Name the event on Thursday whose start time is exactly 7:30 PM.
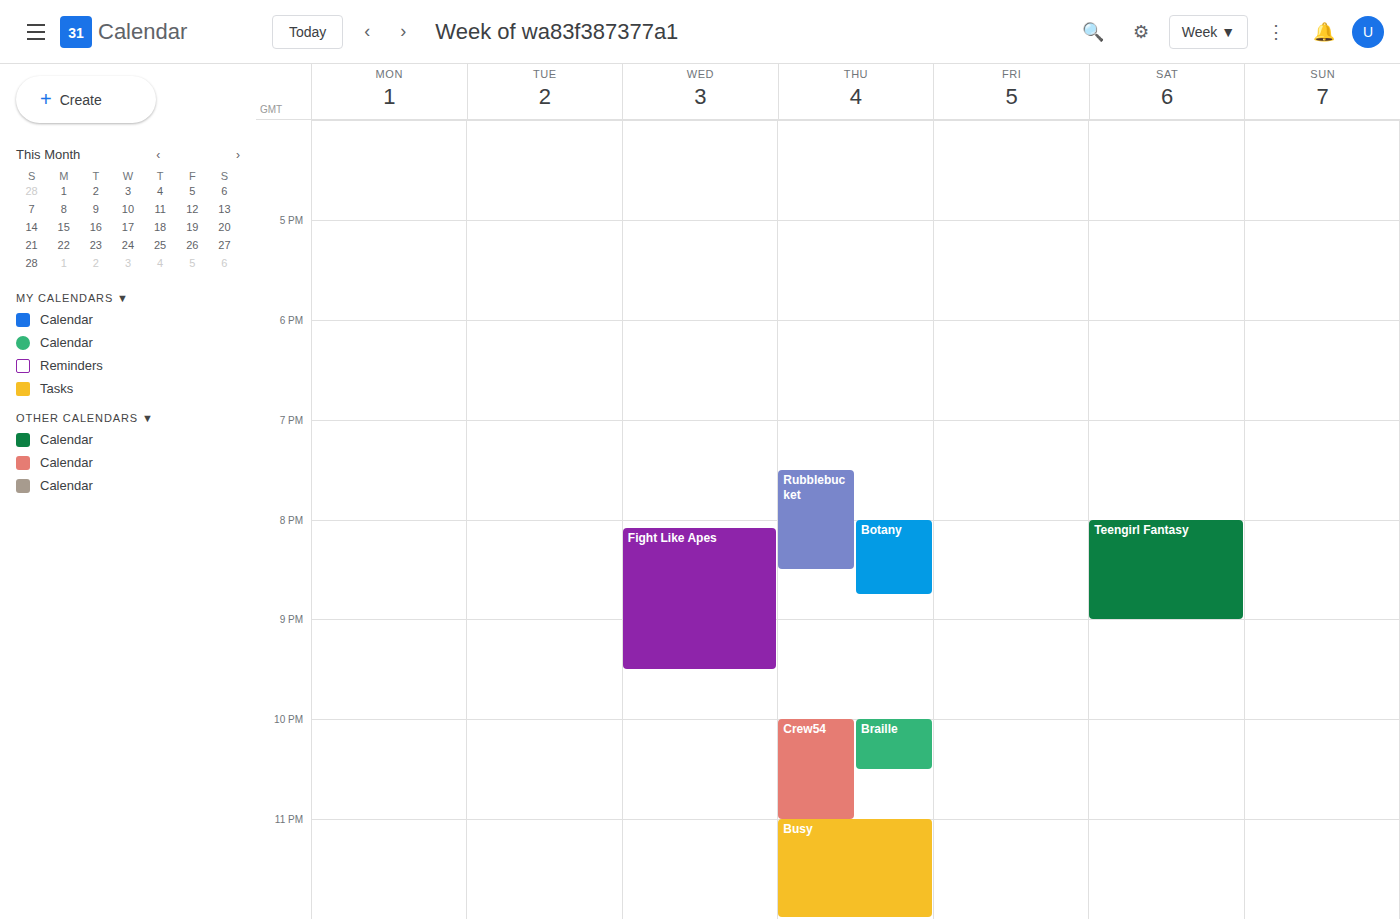
"Rubblebucket"